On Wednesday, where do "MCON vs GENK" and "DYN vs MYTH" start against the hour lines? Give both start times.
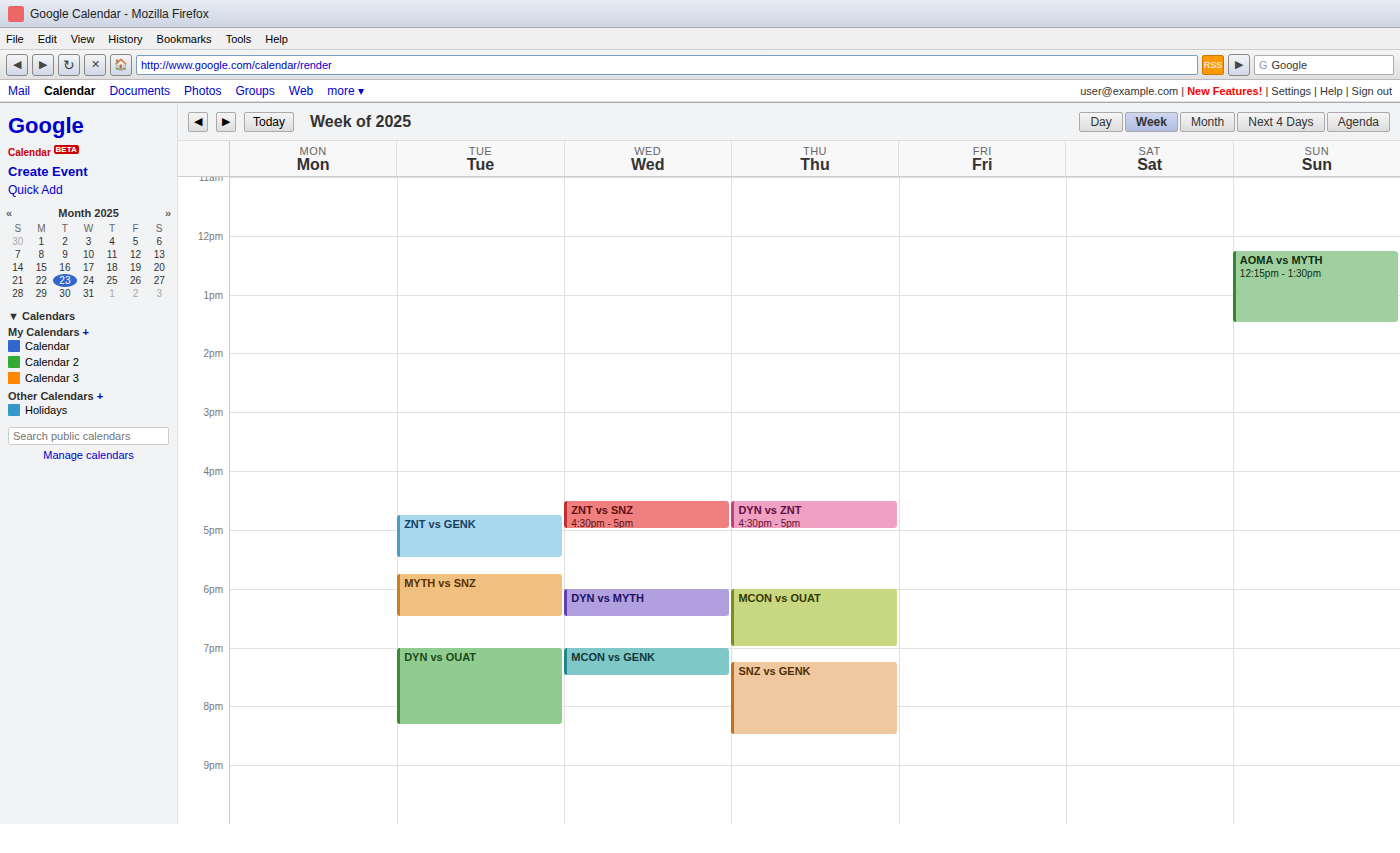
"MCON vs GENK": 7:00 PM, exactly on the 7 PM line. "DYN vs MYTH": 6:00 PM, exactly on the 6 PM line.